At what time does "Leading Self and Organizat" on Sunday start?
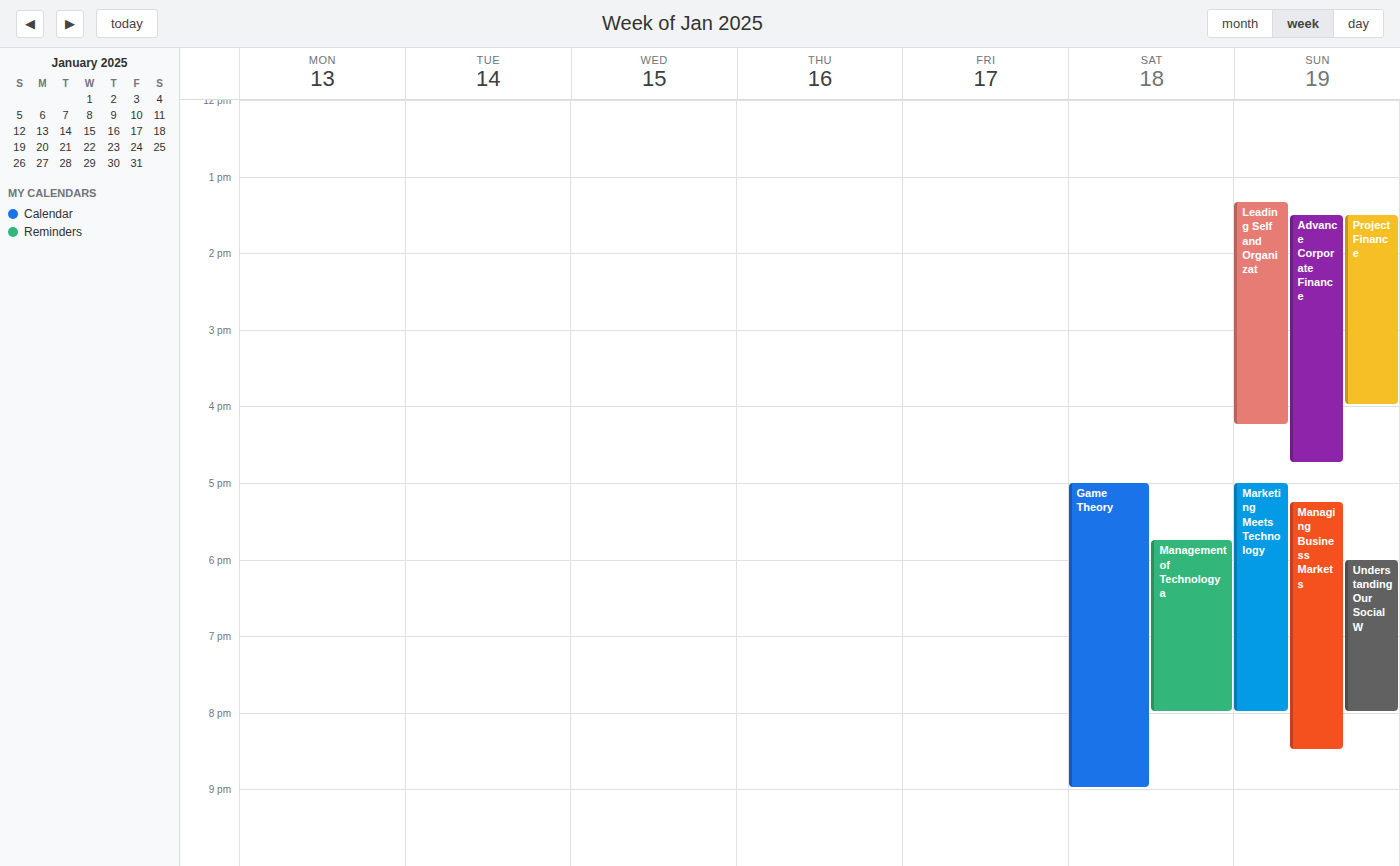
13:20